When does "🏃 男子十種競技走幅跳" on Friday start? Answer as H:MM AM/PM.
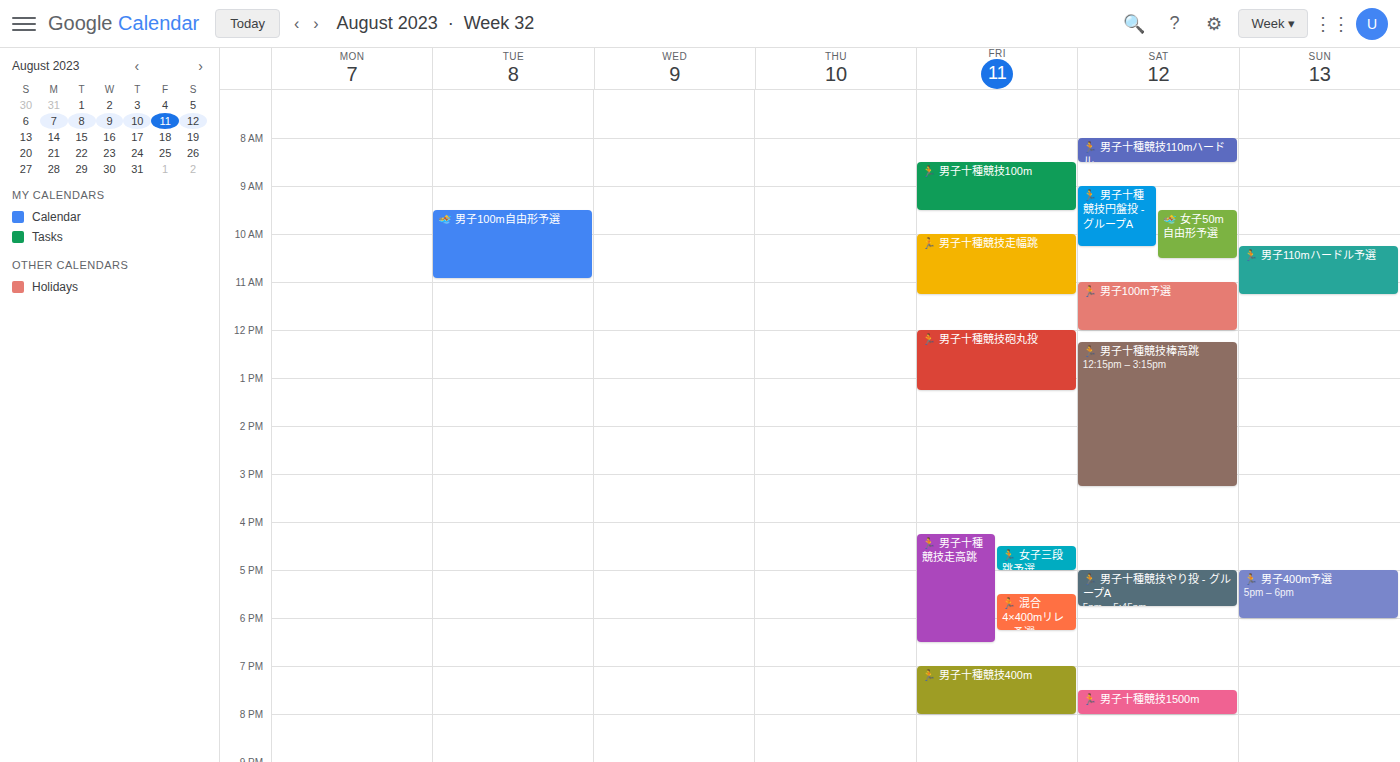
10:00 AM